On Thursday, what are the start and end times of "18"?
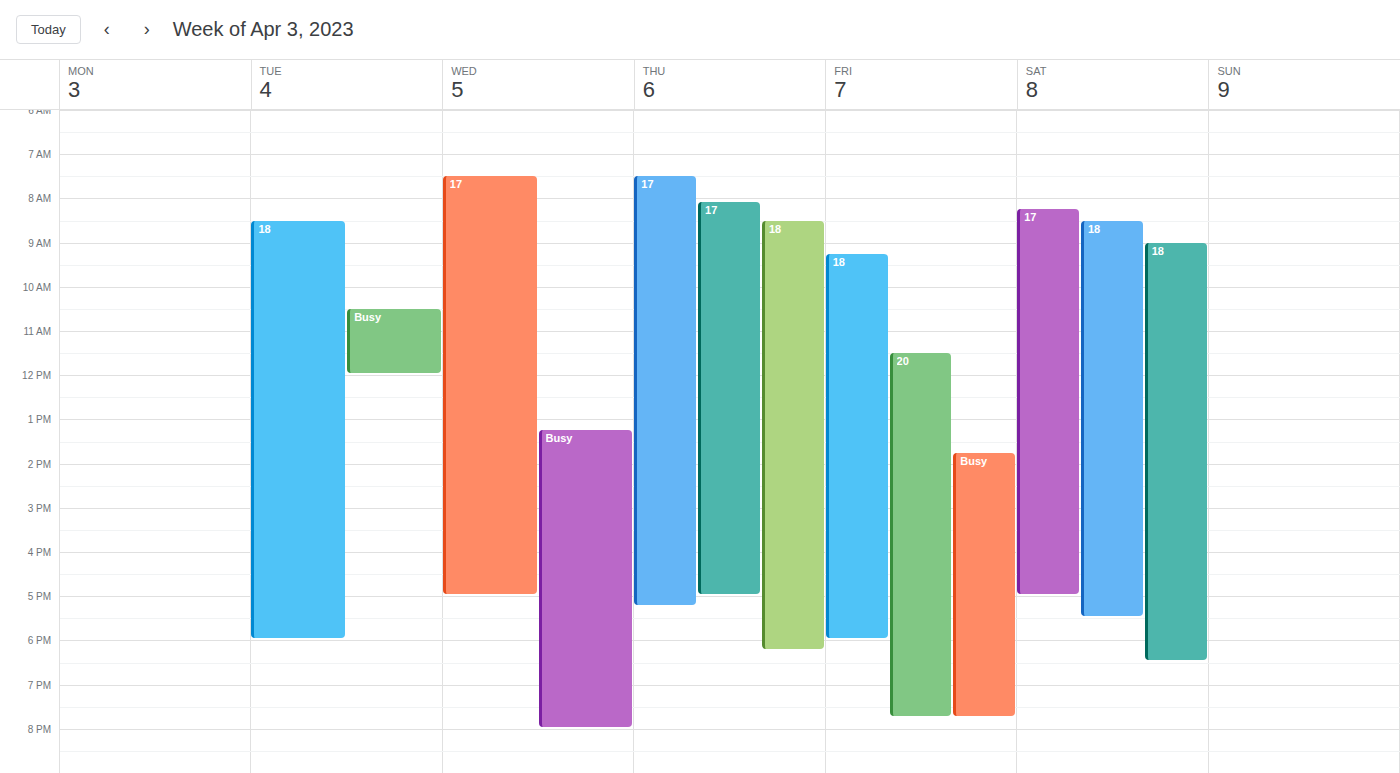
8:30 AM to 6:15 PM